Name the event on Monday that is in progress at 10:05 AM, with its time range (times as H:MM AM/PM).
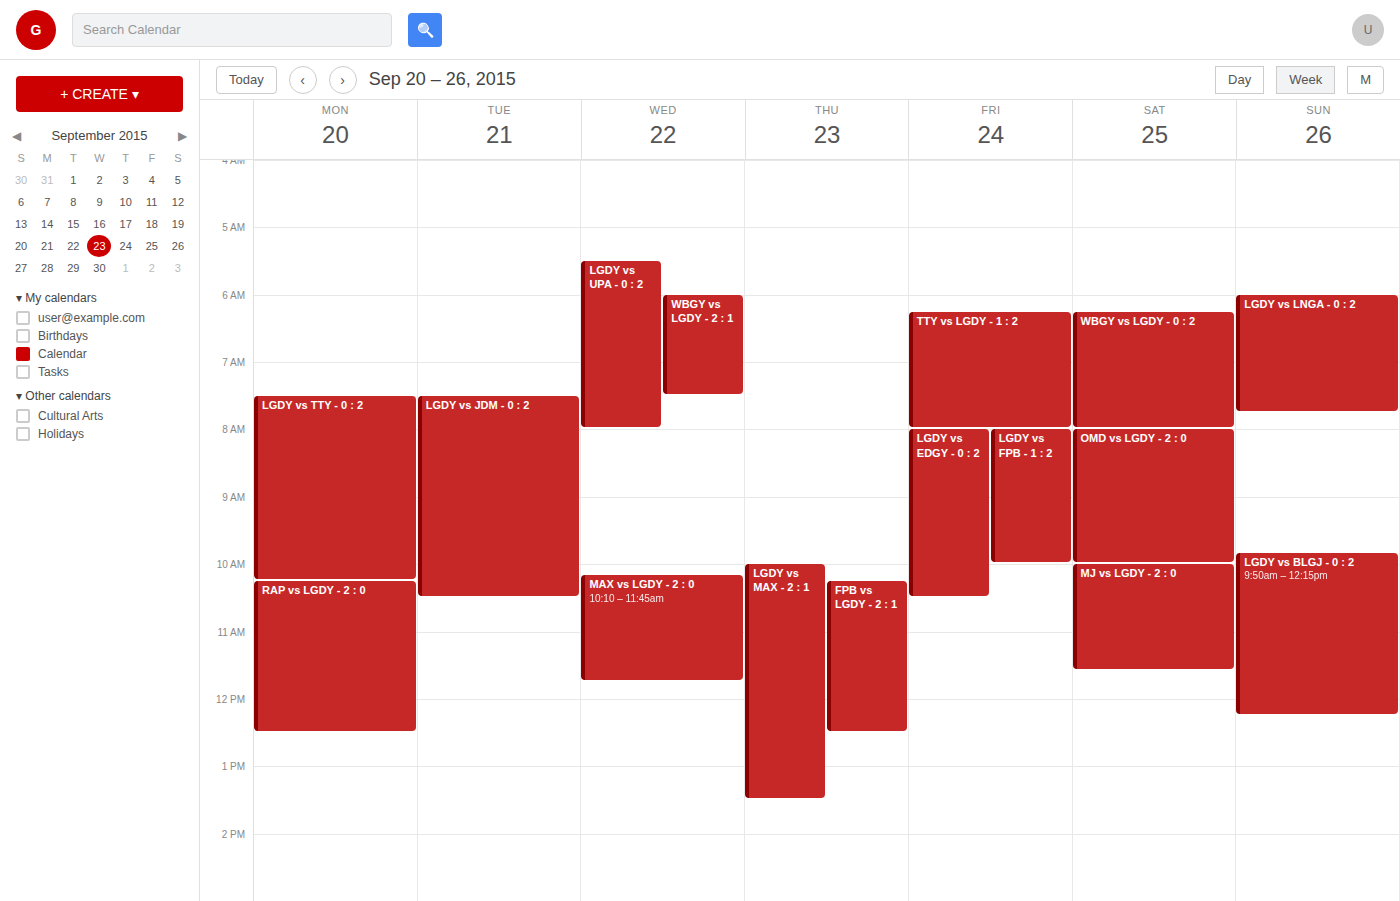
"LGDY vs TTY - 0 : 2", 7:30 AM to 10:15 AM